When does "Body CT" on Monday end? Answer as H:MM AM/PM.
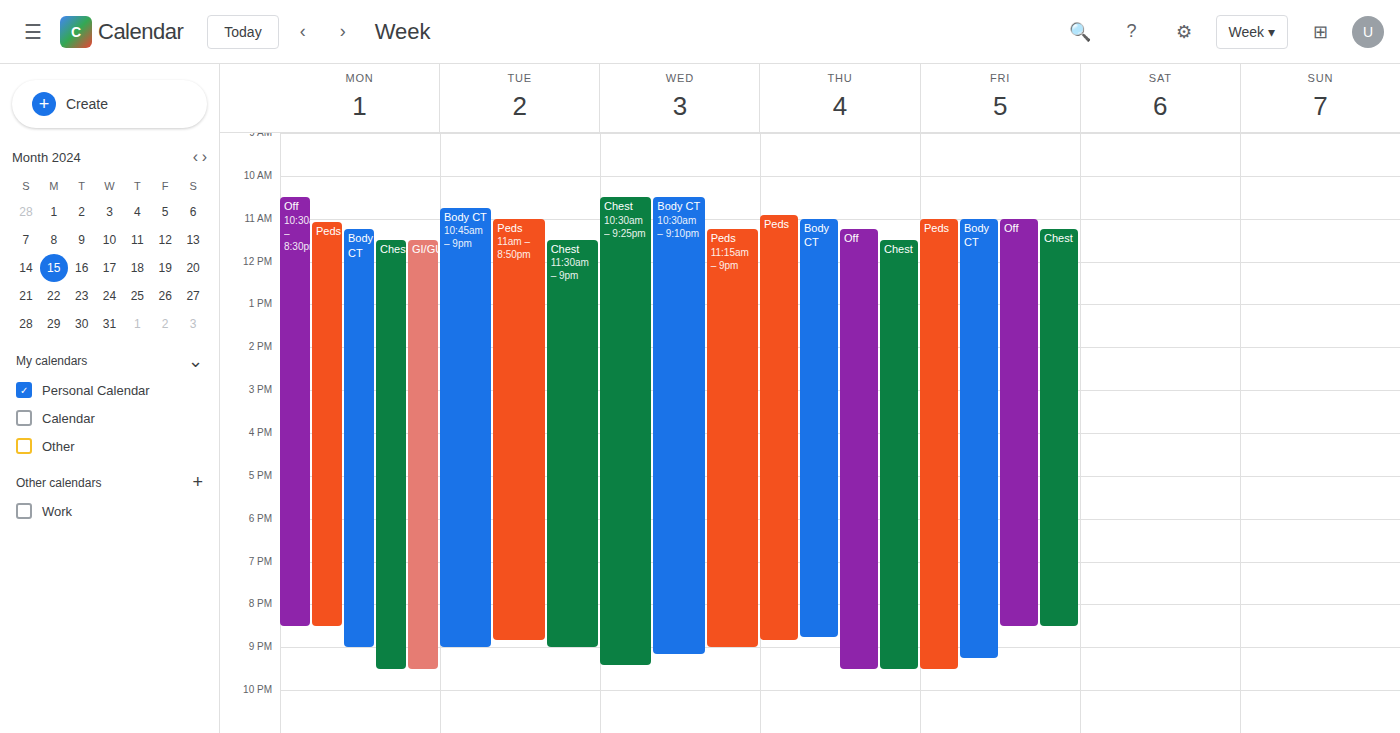
9:00 PM